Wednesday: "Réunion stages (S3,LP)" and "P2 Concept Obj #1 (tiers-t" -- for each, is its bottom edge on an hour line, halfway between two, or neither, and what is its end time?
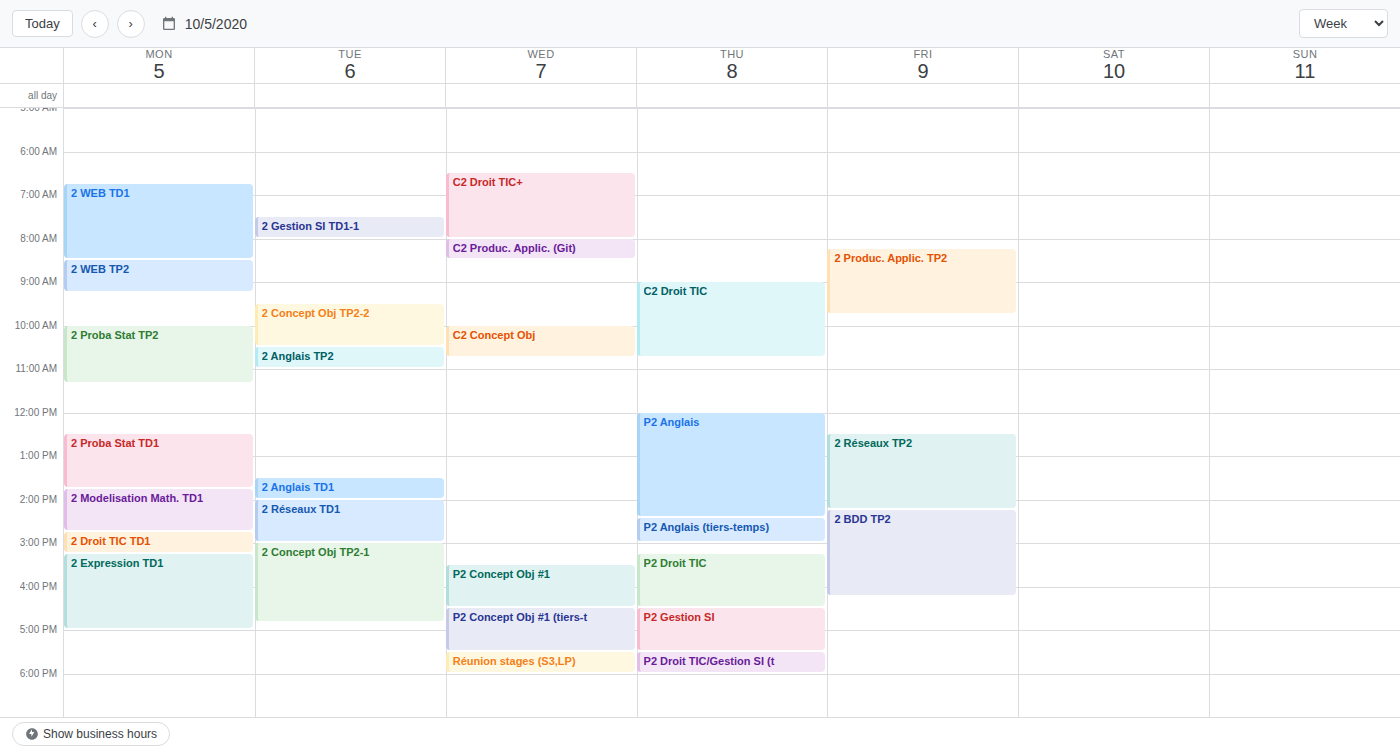
"Réunion stages (S3,LP)": 6:00 PM, exactly on the 6 PM line. "P2 Concept Obj #1 (tiers-t": 5:30 PM, halfway between the 5 PM and 6 PM lines.